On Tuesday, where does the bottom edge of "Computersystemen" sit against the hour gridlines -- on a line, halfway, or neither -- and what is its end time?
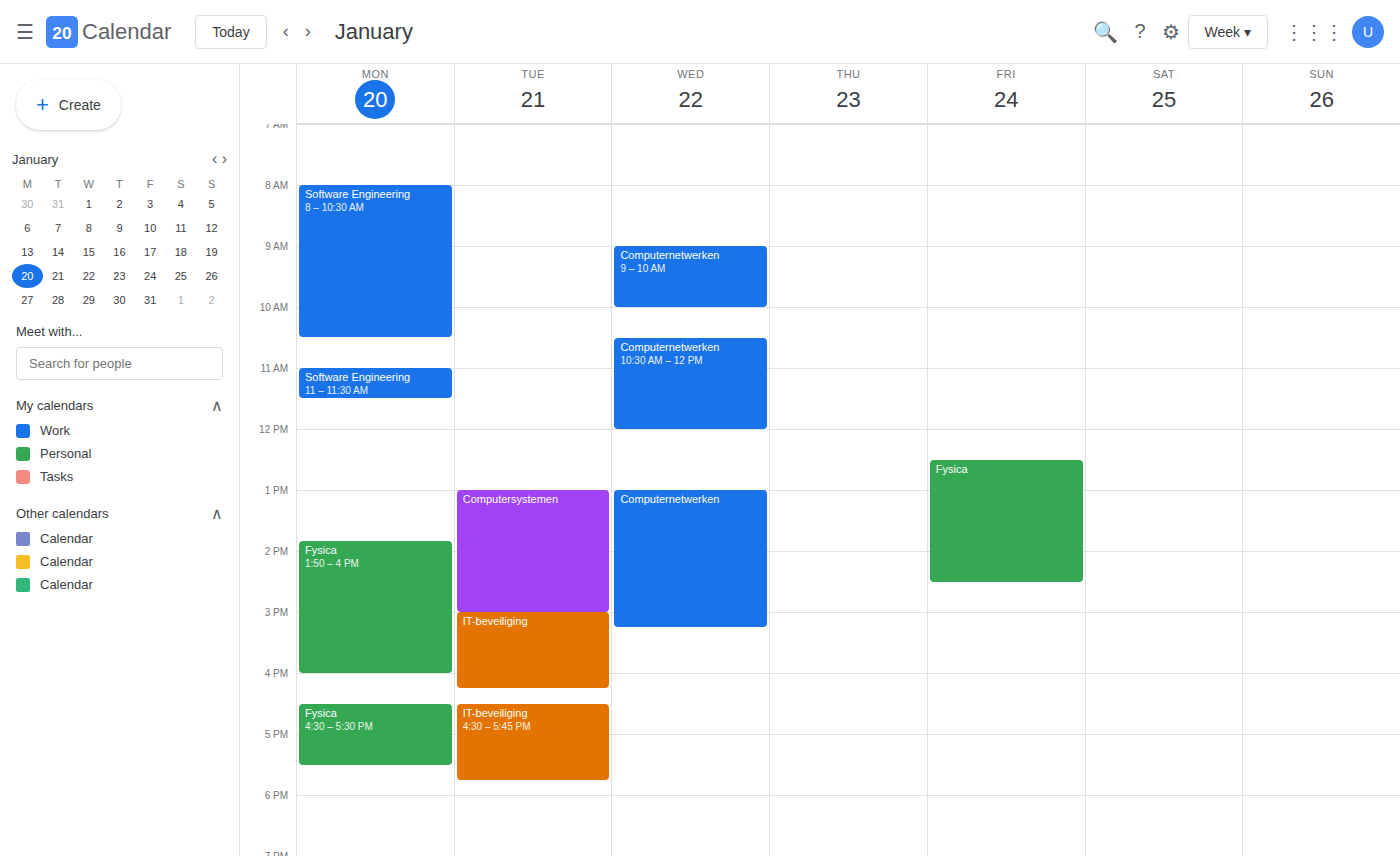
3:00 PM -- exactly on the 3 PM line.